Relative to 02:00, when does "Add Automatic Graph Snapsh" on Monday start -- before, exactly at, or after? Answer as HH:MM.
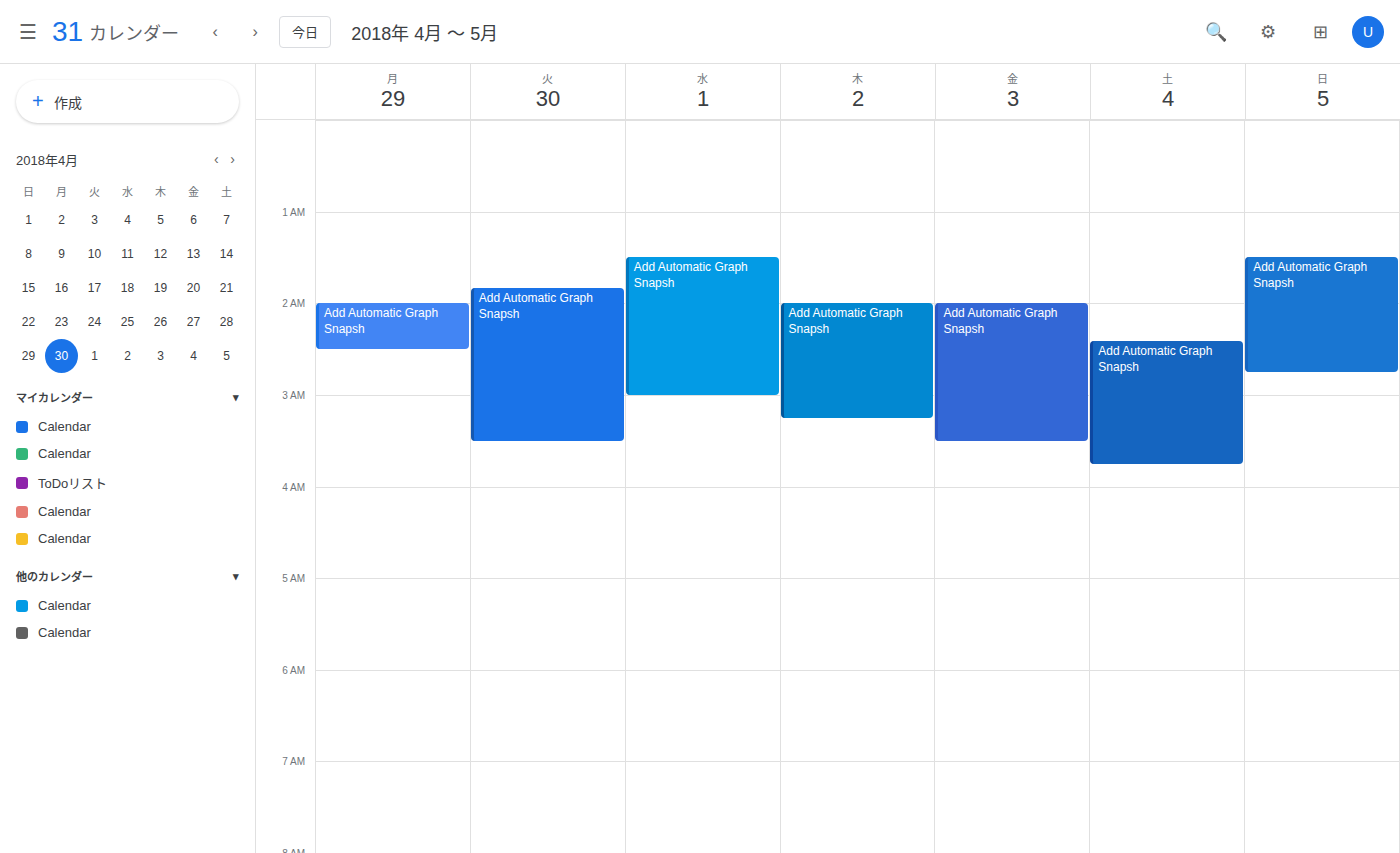
02:00 -- exactly at 02:00, on the 02:00 line.